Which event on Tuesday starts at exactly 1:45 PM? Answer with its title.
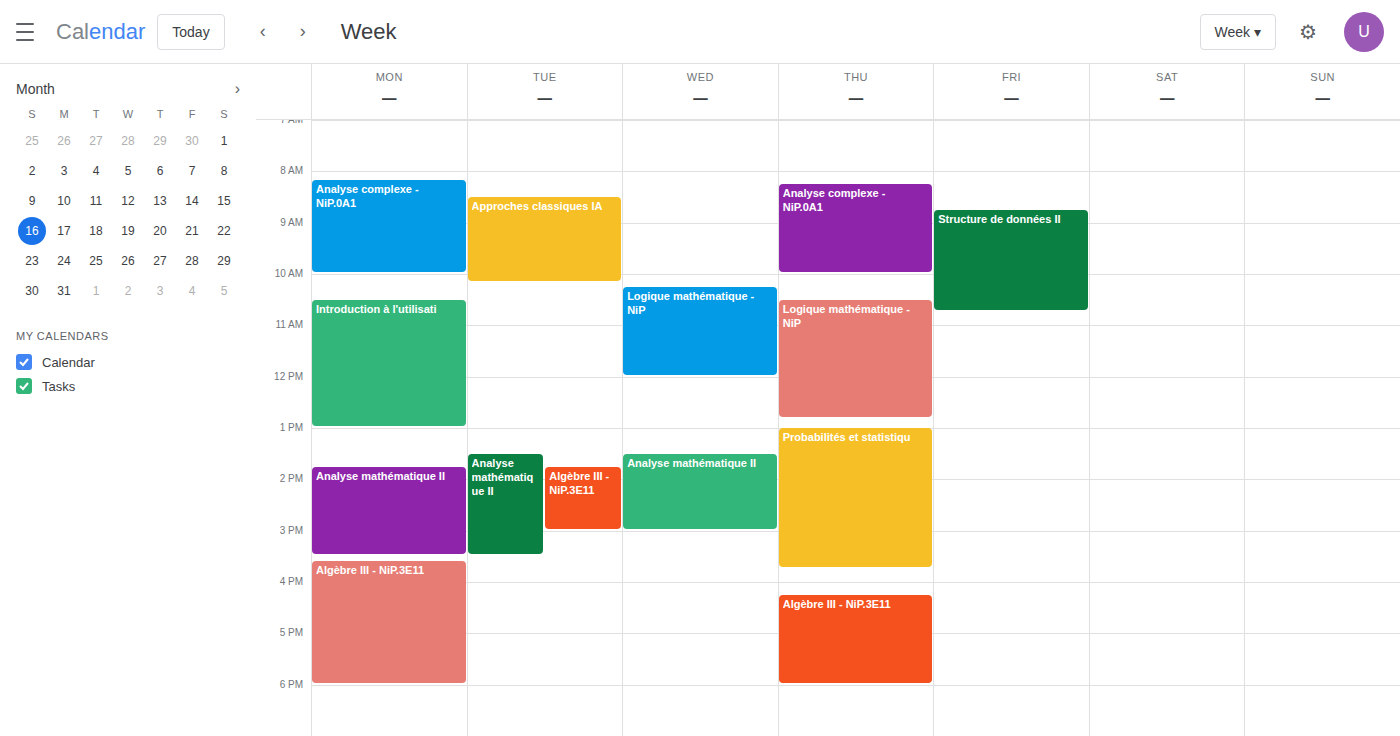
"Algèbre III - NiP.3E11"